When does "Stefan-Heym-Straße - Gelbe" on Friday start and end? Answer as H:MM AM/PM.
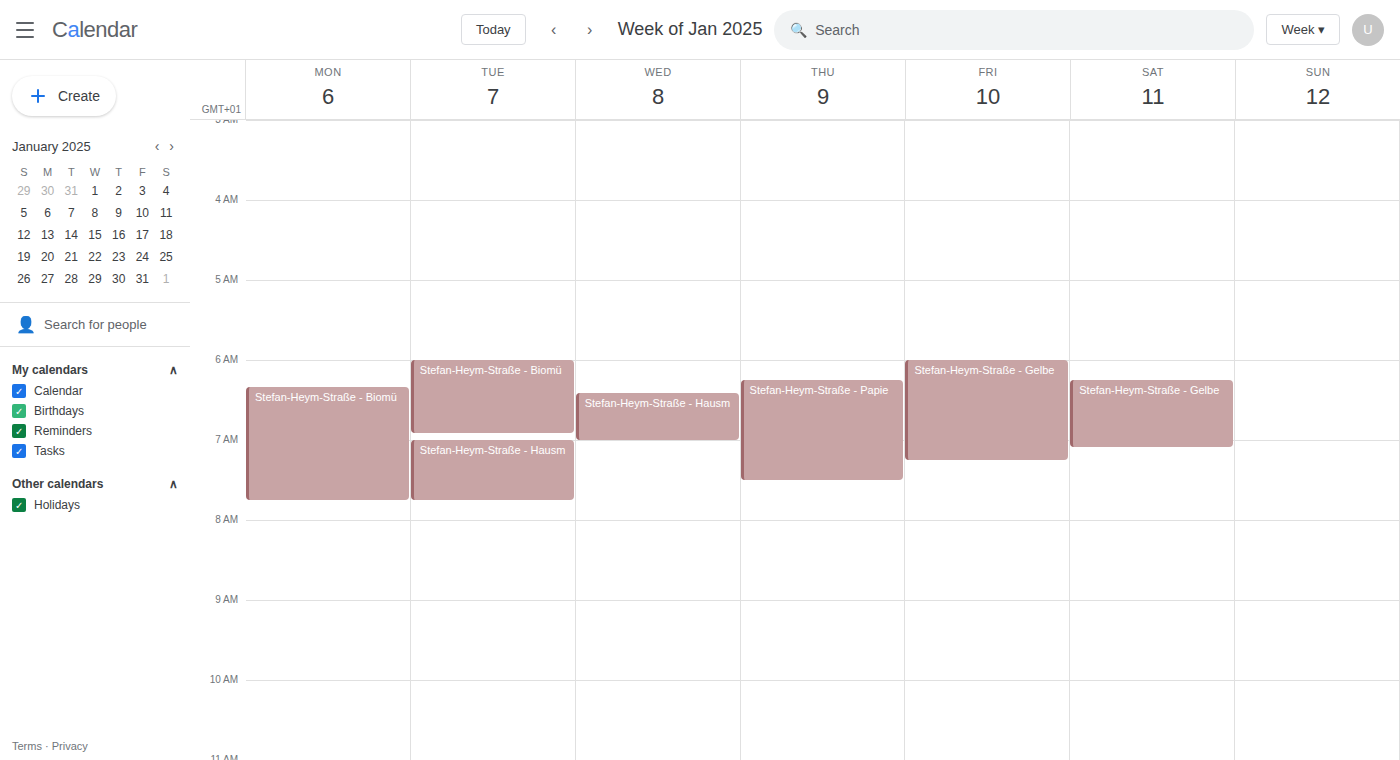
6:00 AM to 7:15 AM